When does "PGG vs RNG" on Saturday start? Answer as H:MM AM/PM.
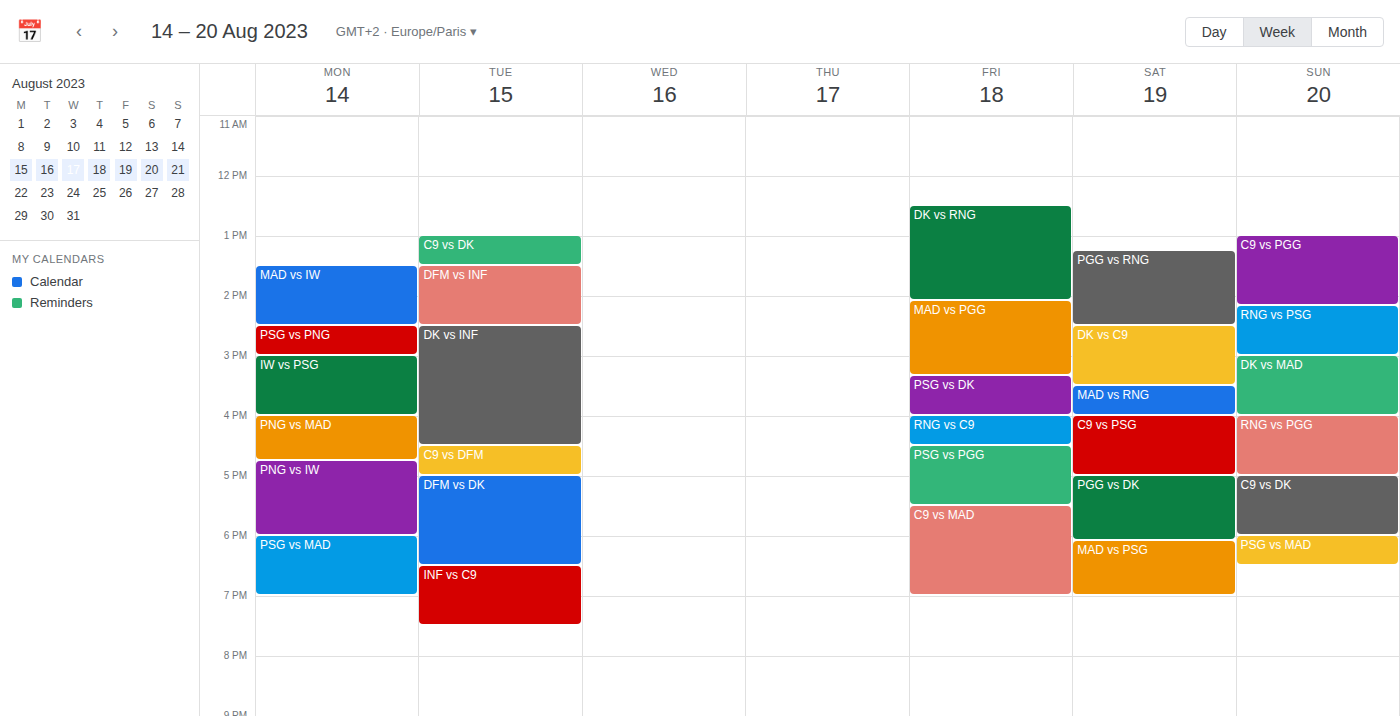
1:15 PM